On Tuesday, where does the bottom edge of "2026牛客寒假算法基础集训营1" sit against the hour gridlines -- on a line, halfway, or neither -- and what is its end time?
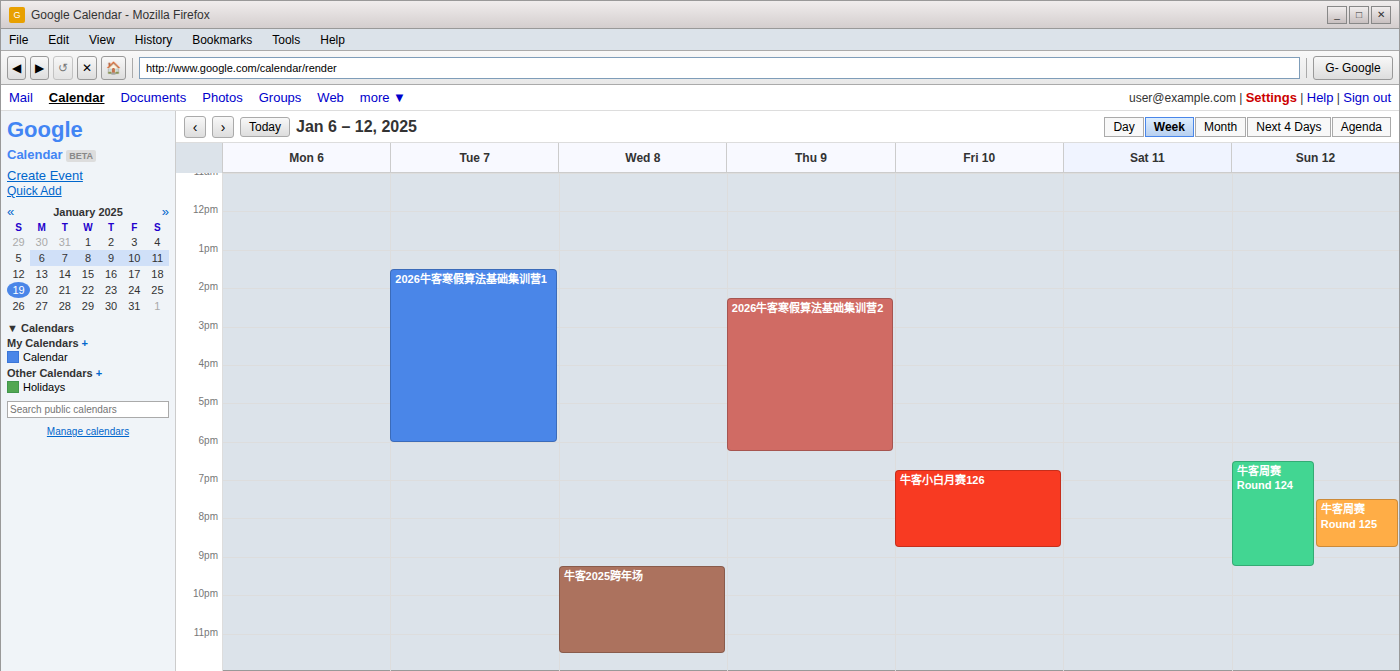
6:00 PM -- exactly on the 6 PM line.